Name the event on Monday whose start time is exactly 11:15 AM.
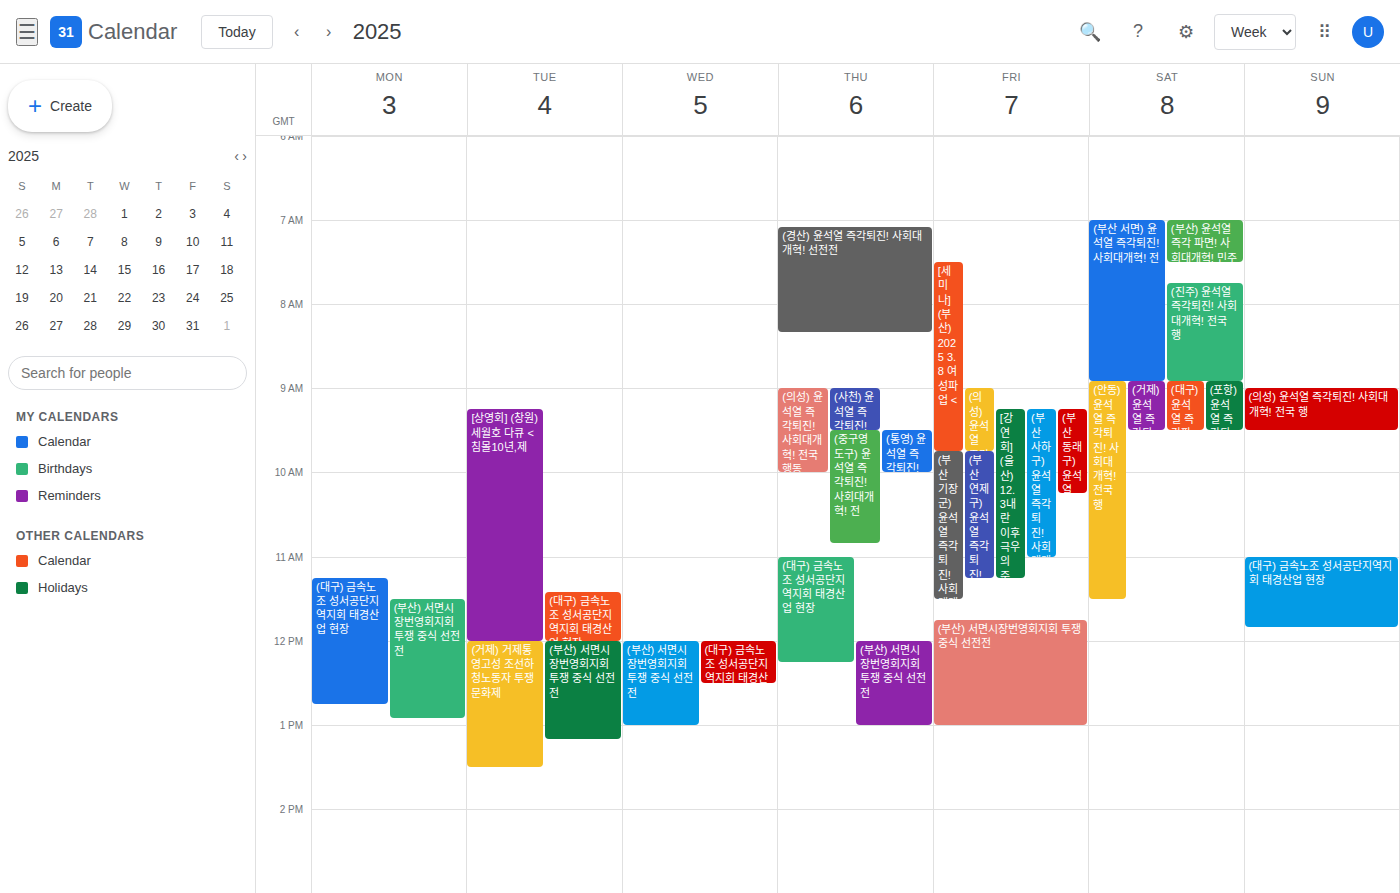
"(대구) 금속노조 성서공단지역지회 태경산업 현장"